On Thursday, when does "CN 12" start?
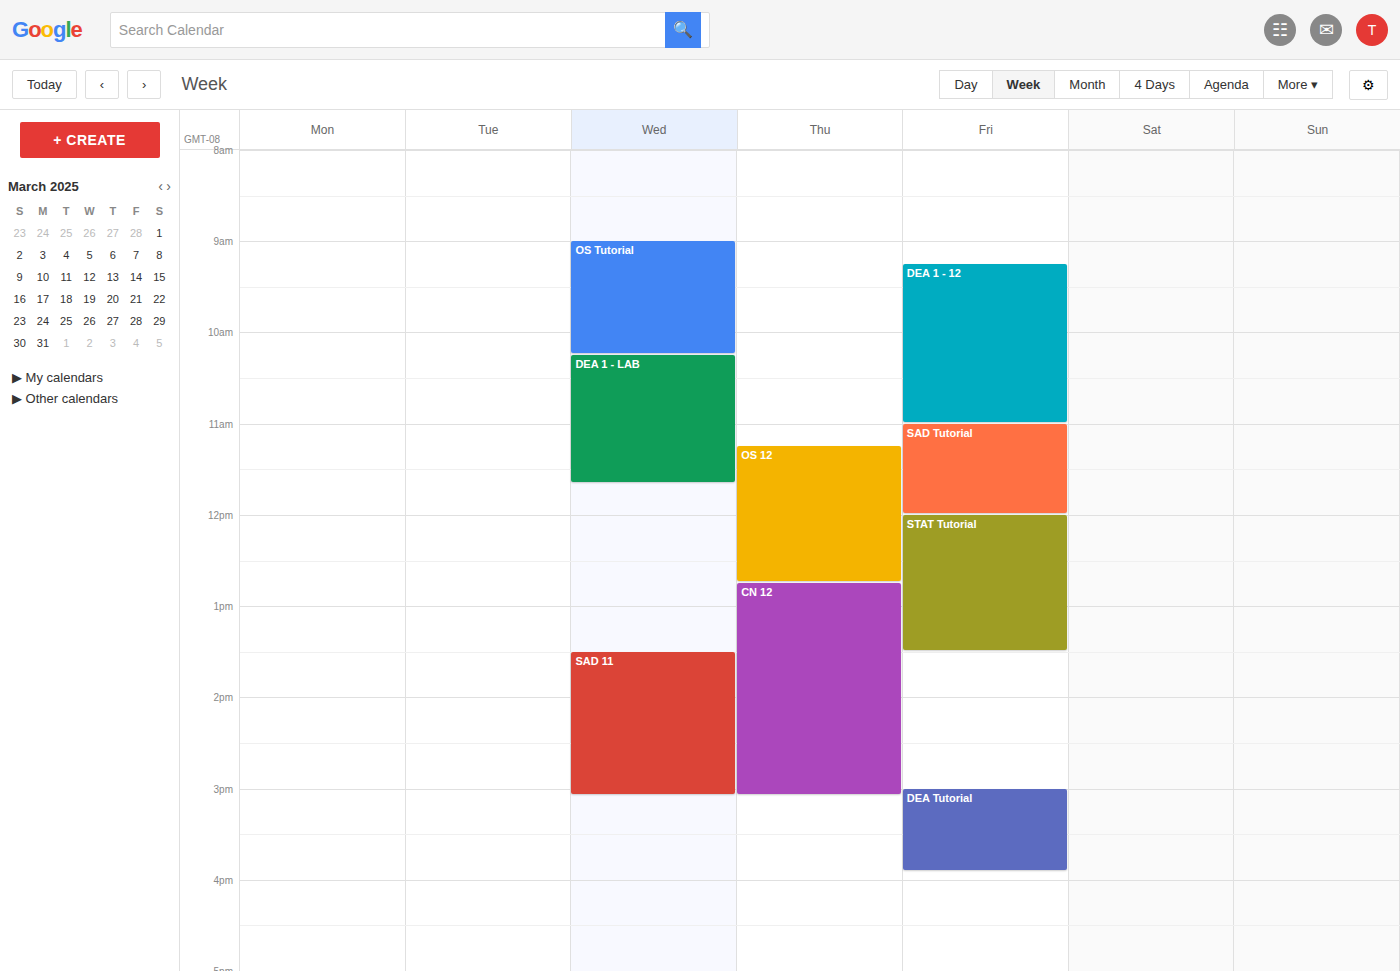
12:45 PM